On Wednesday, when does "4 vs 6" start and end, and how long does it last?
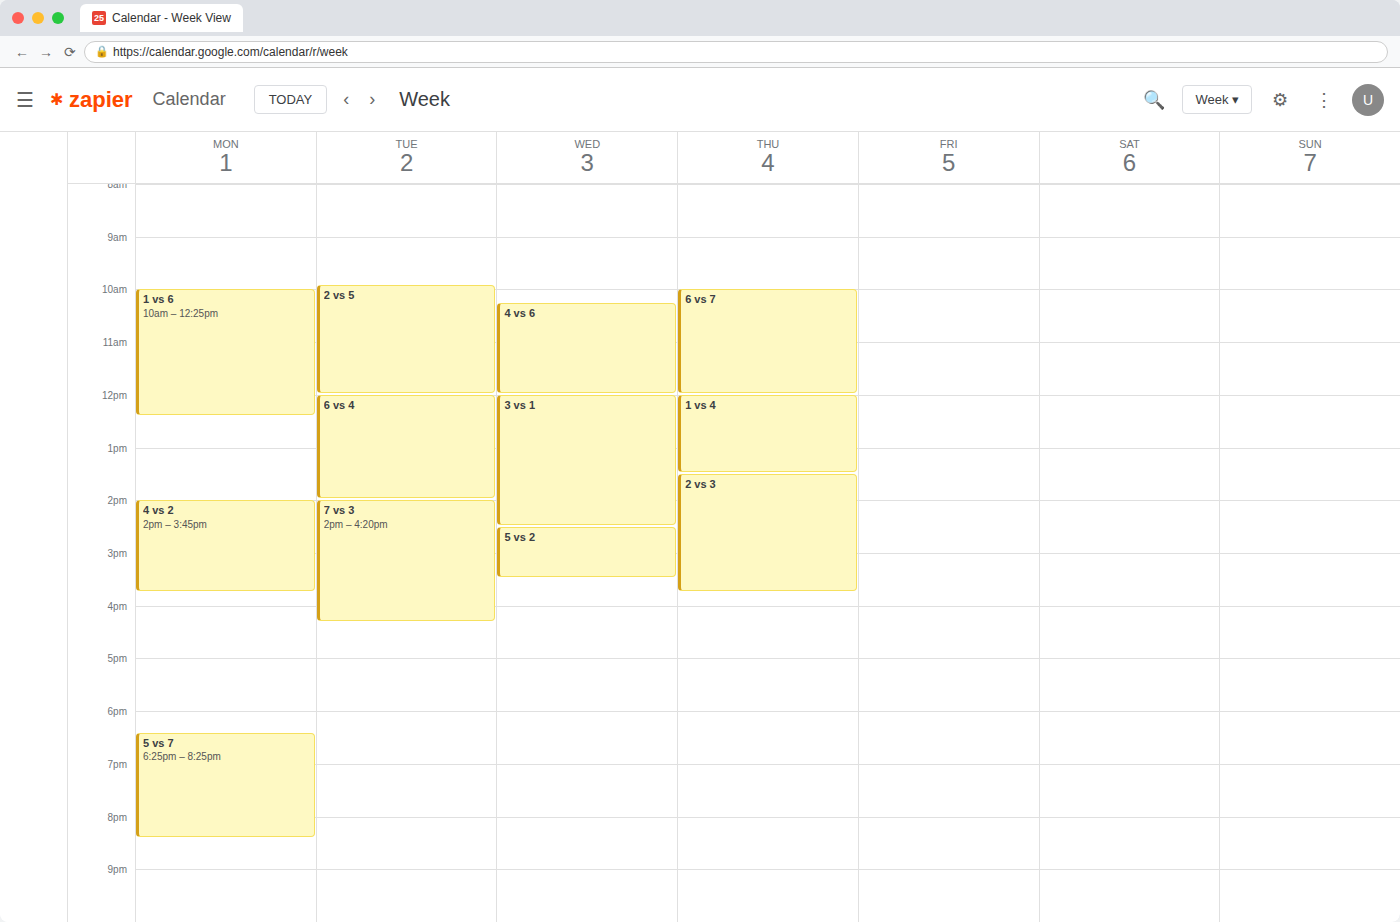
10:15 AM to 12:00 PM, 1 hour 45 minutes